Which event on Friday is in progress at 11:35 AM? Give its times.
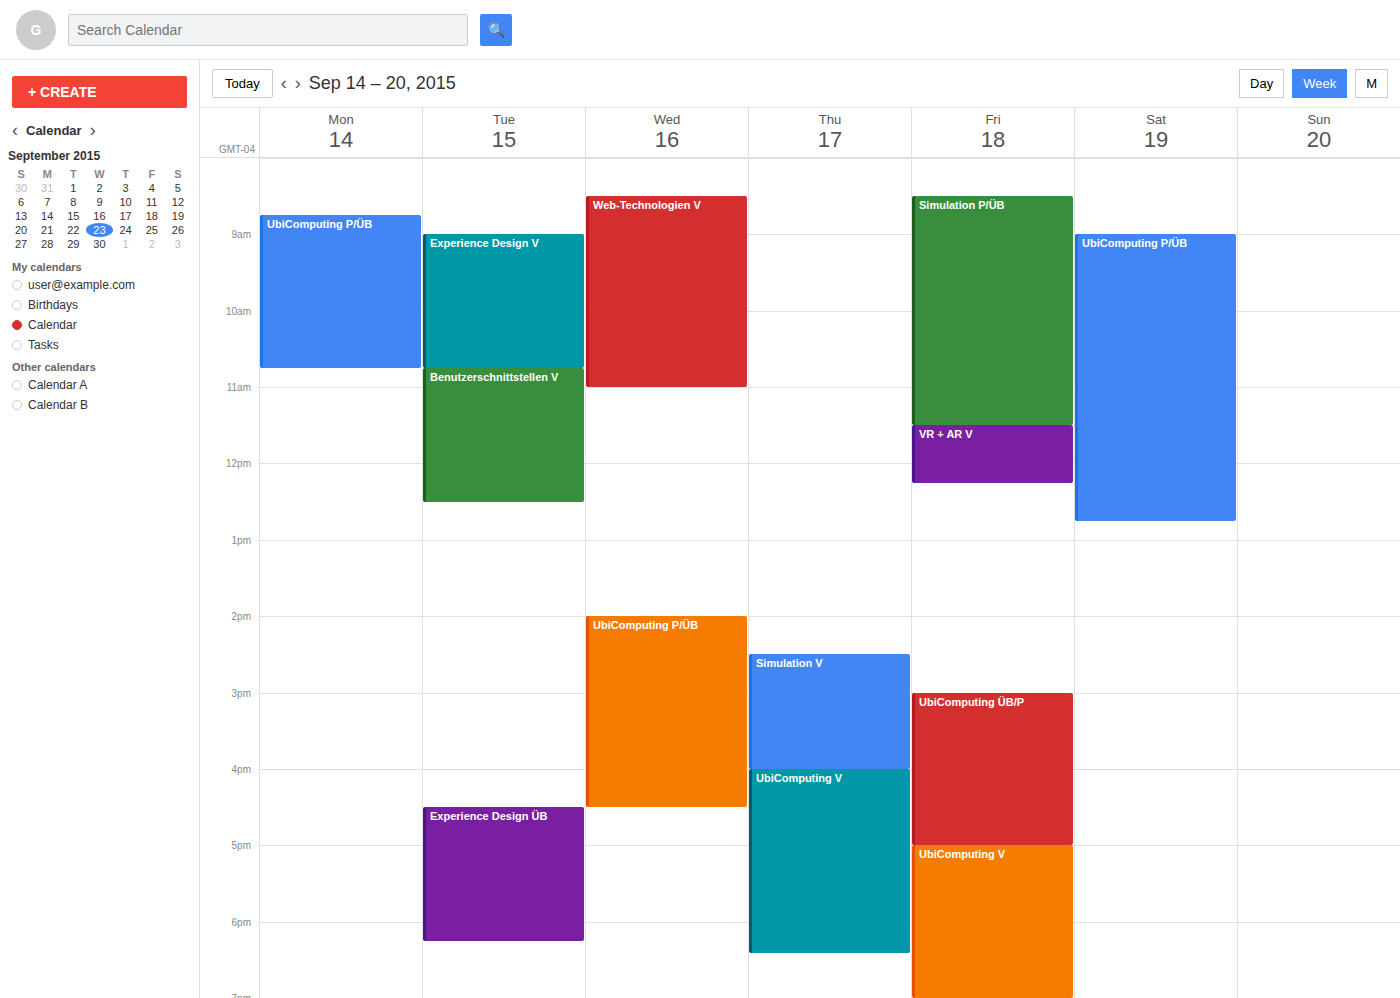
"VR + AR V", 11:30 AM to 12:15 PM